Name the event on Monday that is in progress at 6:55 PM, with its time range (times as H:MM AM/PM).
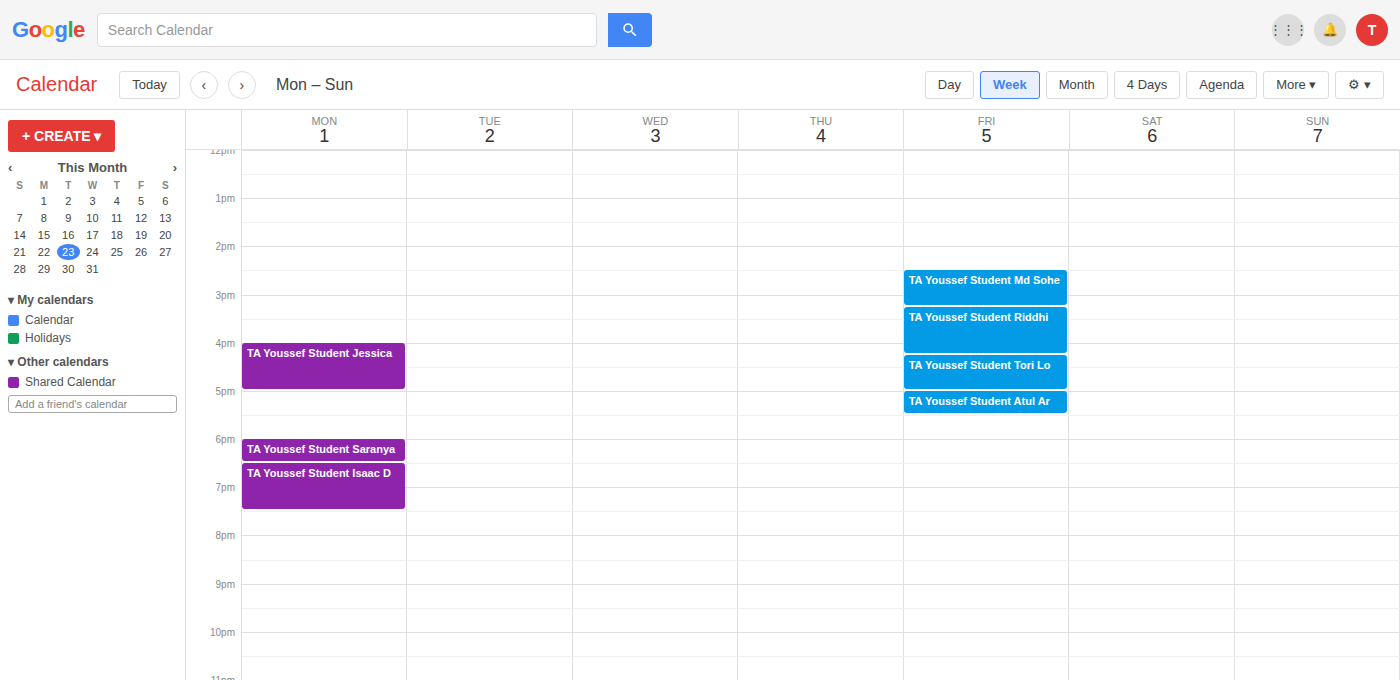
"TA Youssef Student Isaac D", 6:30 PM to 7:30 PM